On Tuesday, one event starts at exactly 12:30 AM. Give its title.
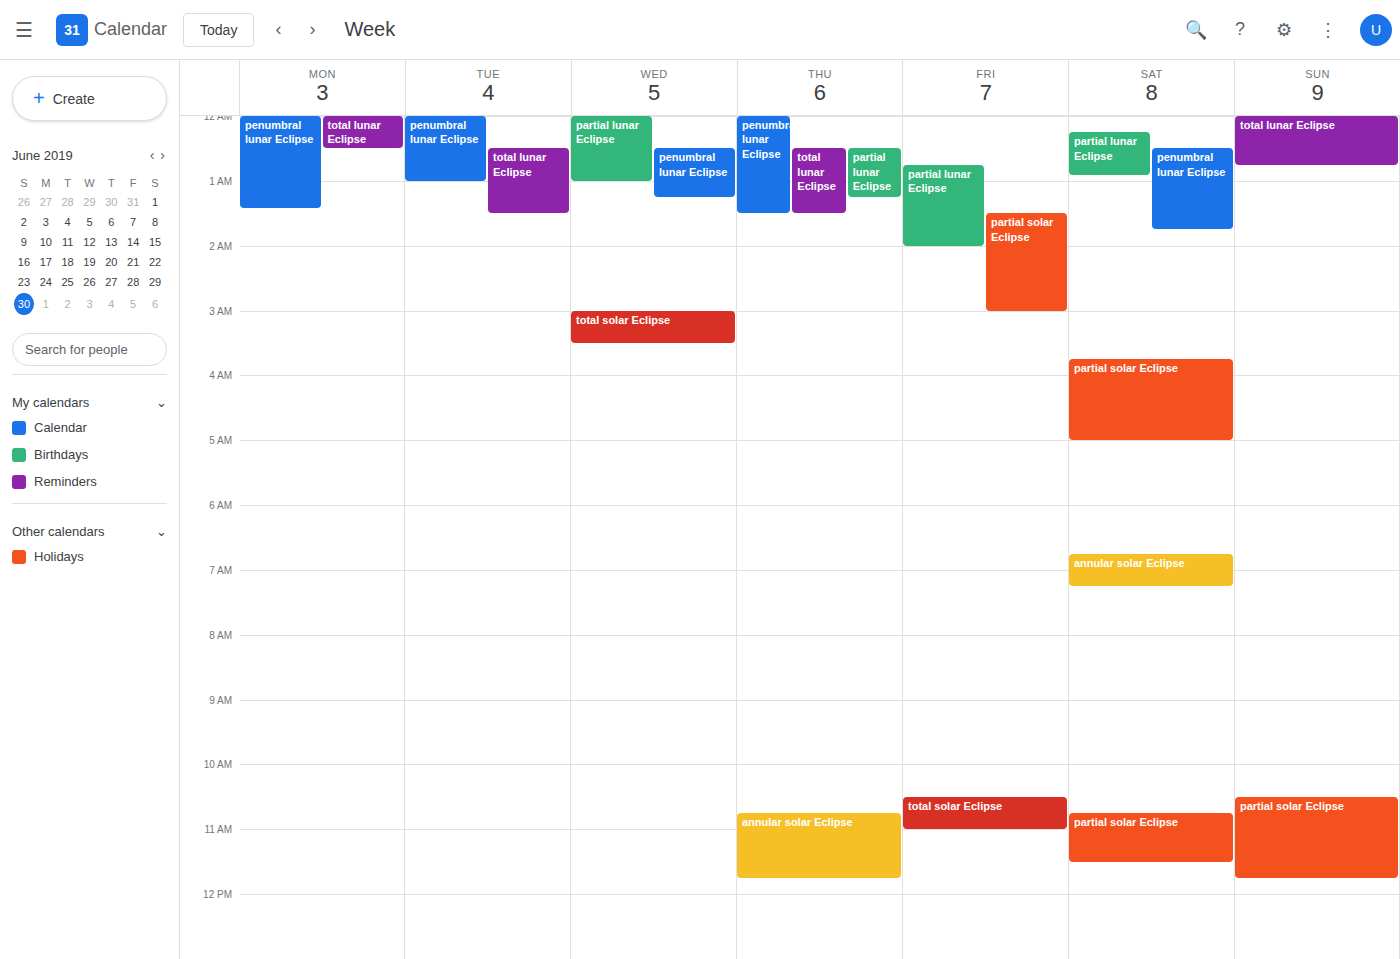
"total lunar Eclipse"